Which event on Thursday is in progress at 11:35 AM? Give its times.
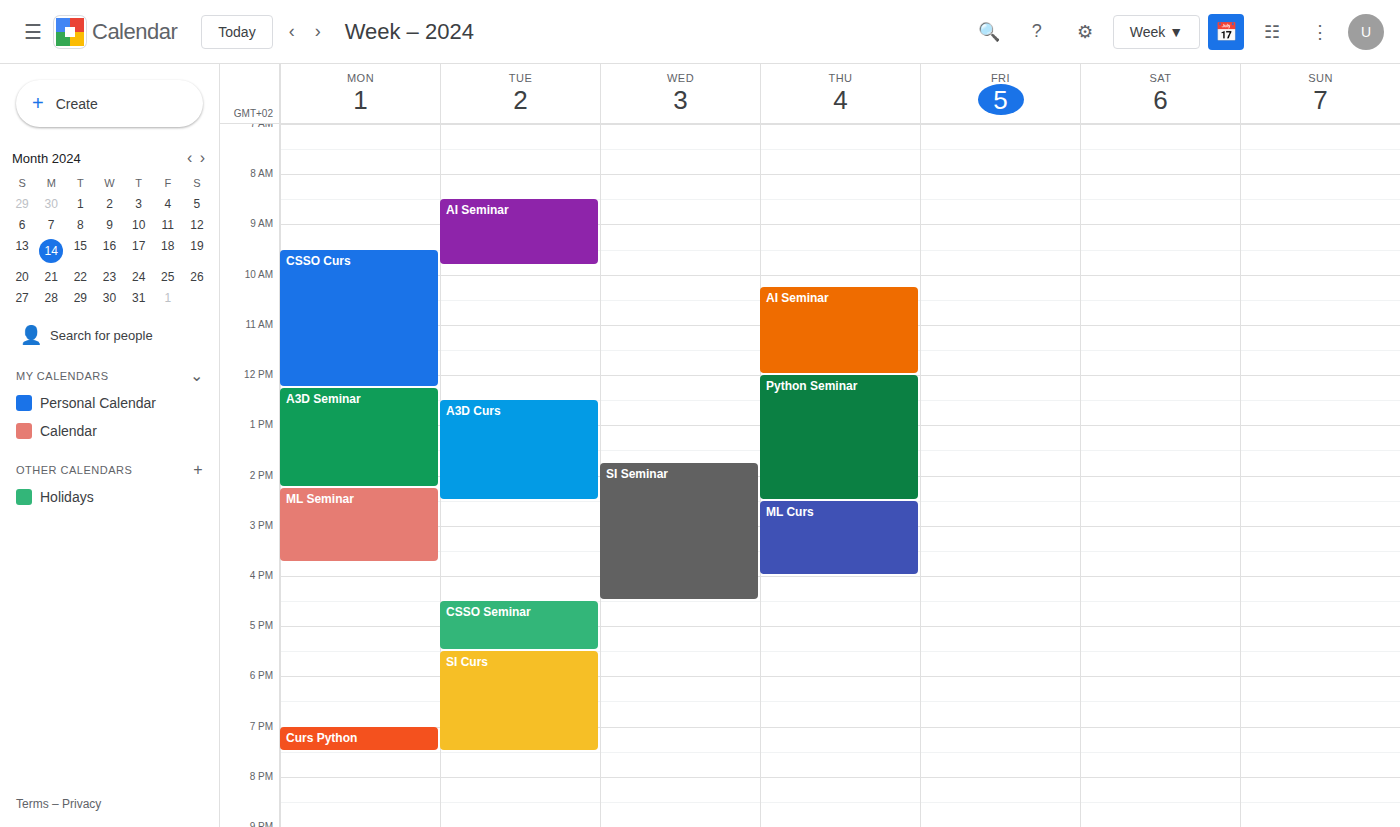
"AI Seminar", 10:15 AM to 12:00 PM